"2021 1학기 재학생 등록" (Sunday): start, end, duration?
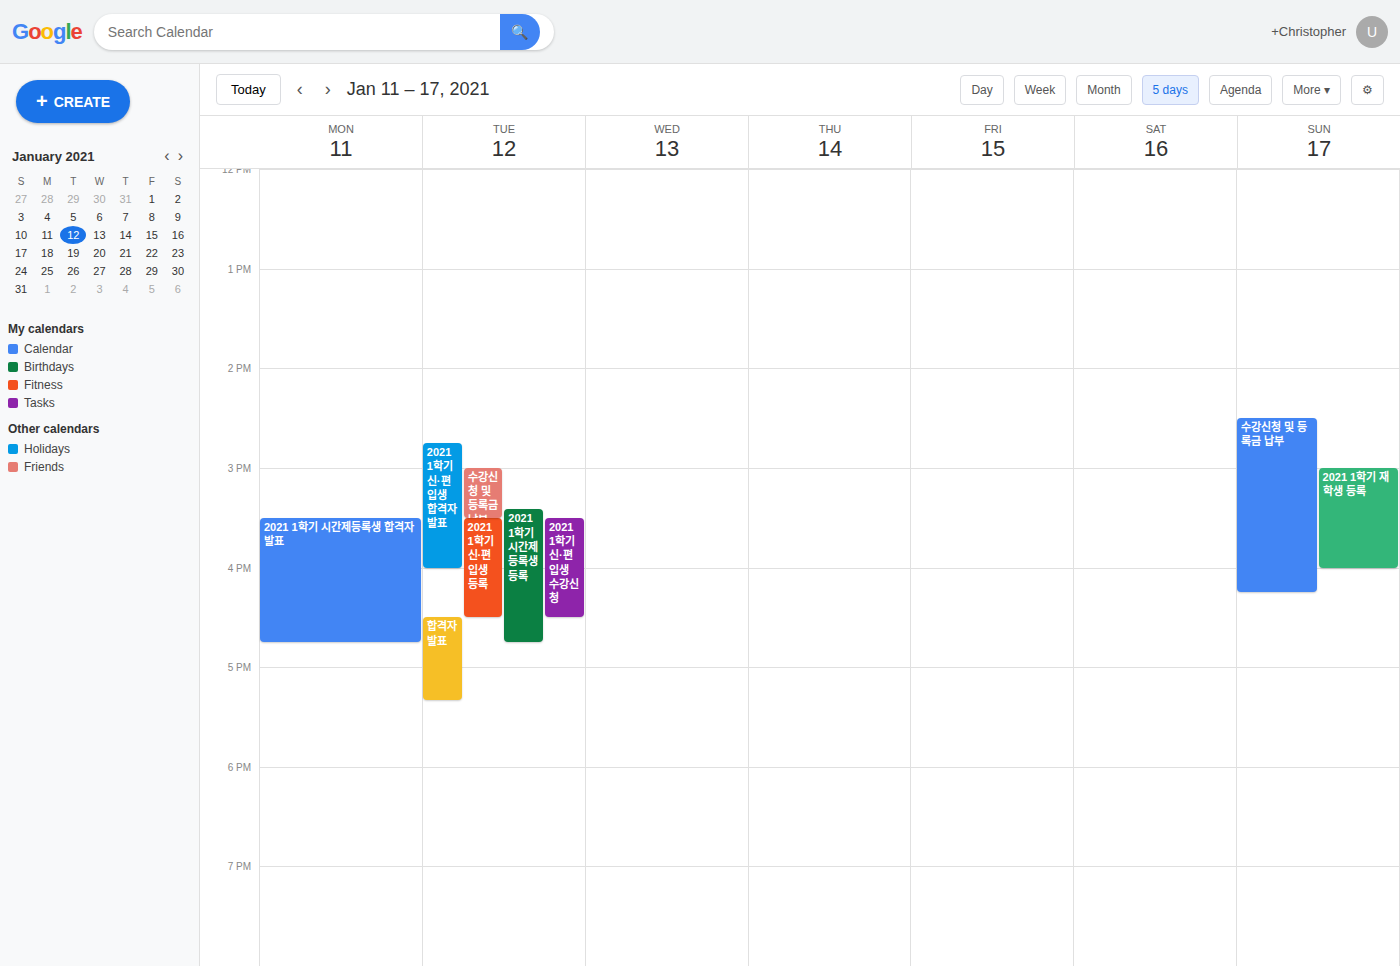
3:00 PM to 4:00 PM, 1 hour